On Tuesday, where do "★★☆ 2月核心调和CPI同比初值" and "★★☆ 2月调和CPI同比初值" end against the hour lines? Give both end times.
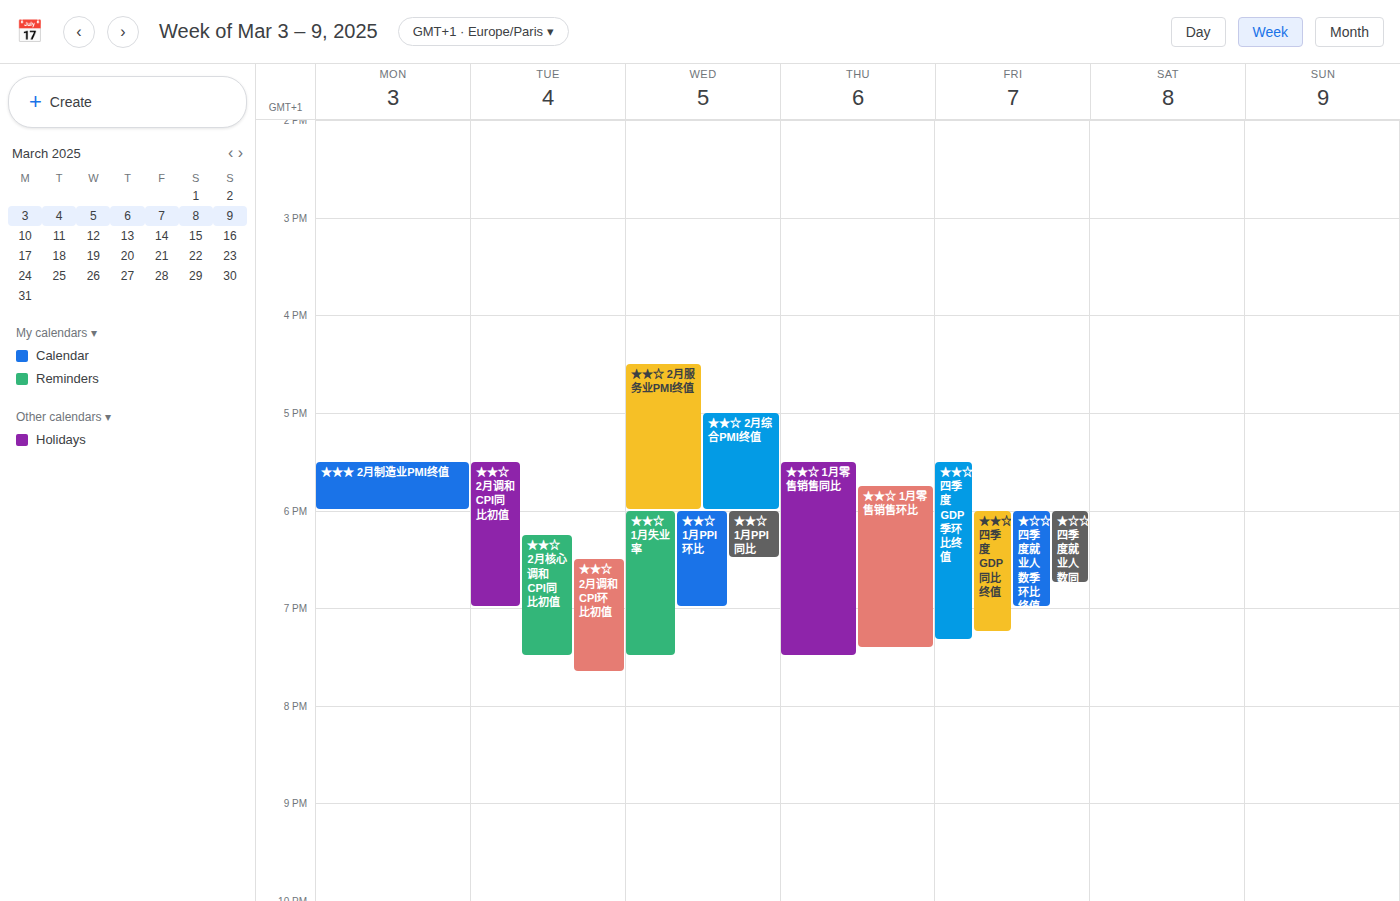
"★★☆ 2月核心调和CPI同比初值": 7:30 PM, halfway between the 7 PM and 8 PM lines. "★★☆ 2月调和CPI同比初值": 7:00 PM, exactly on the 7 PM line.